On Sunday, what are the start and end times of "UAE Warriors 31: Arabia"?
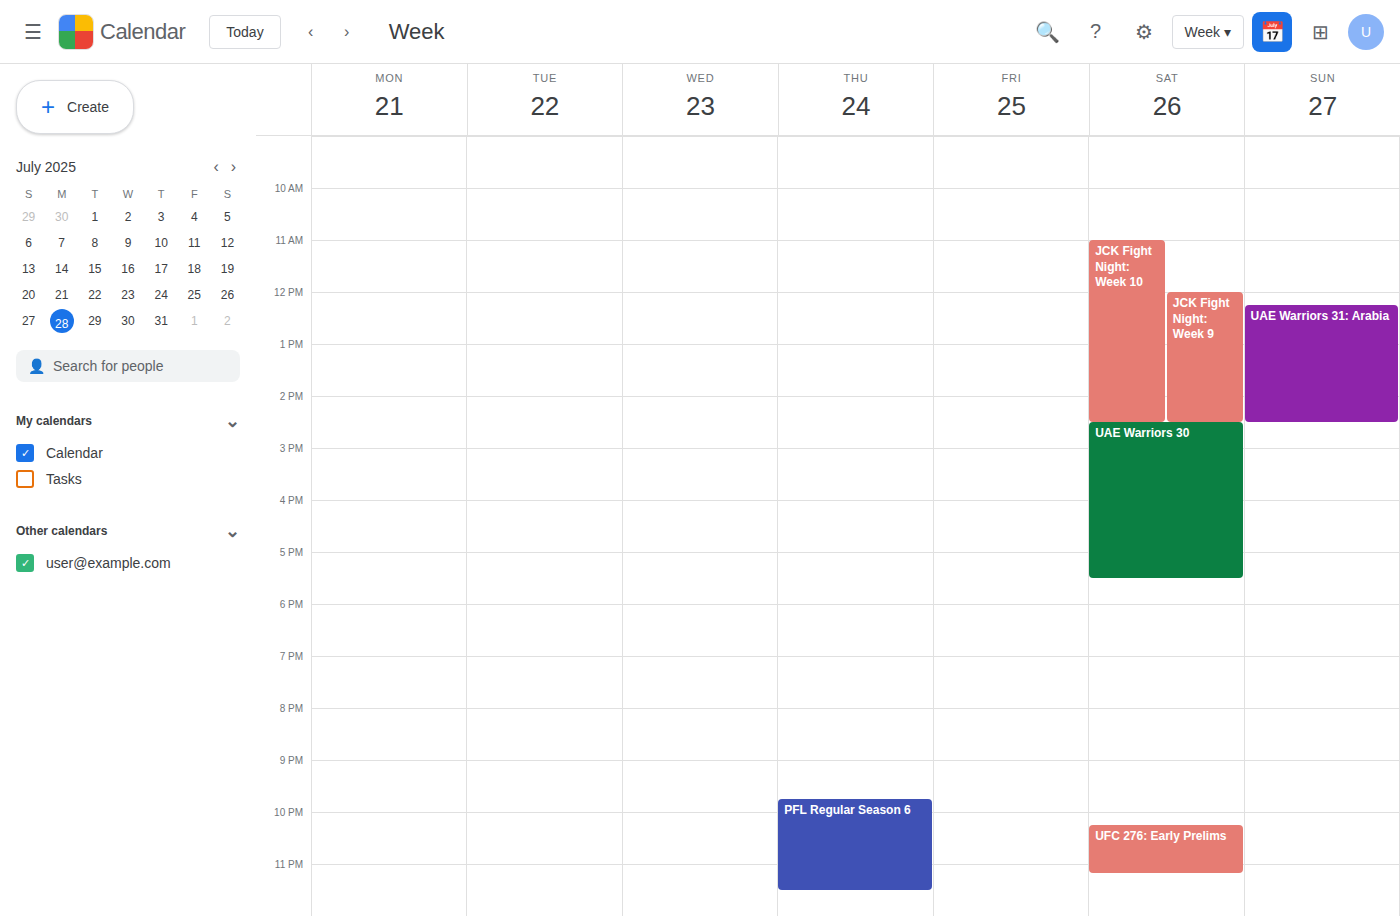
12:15 PM to 2:30 PM